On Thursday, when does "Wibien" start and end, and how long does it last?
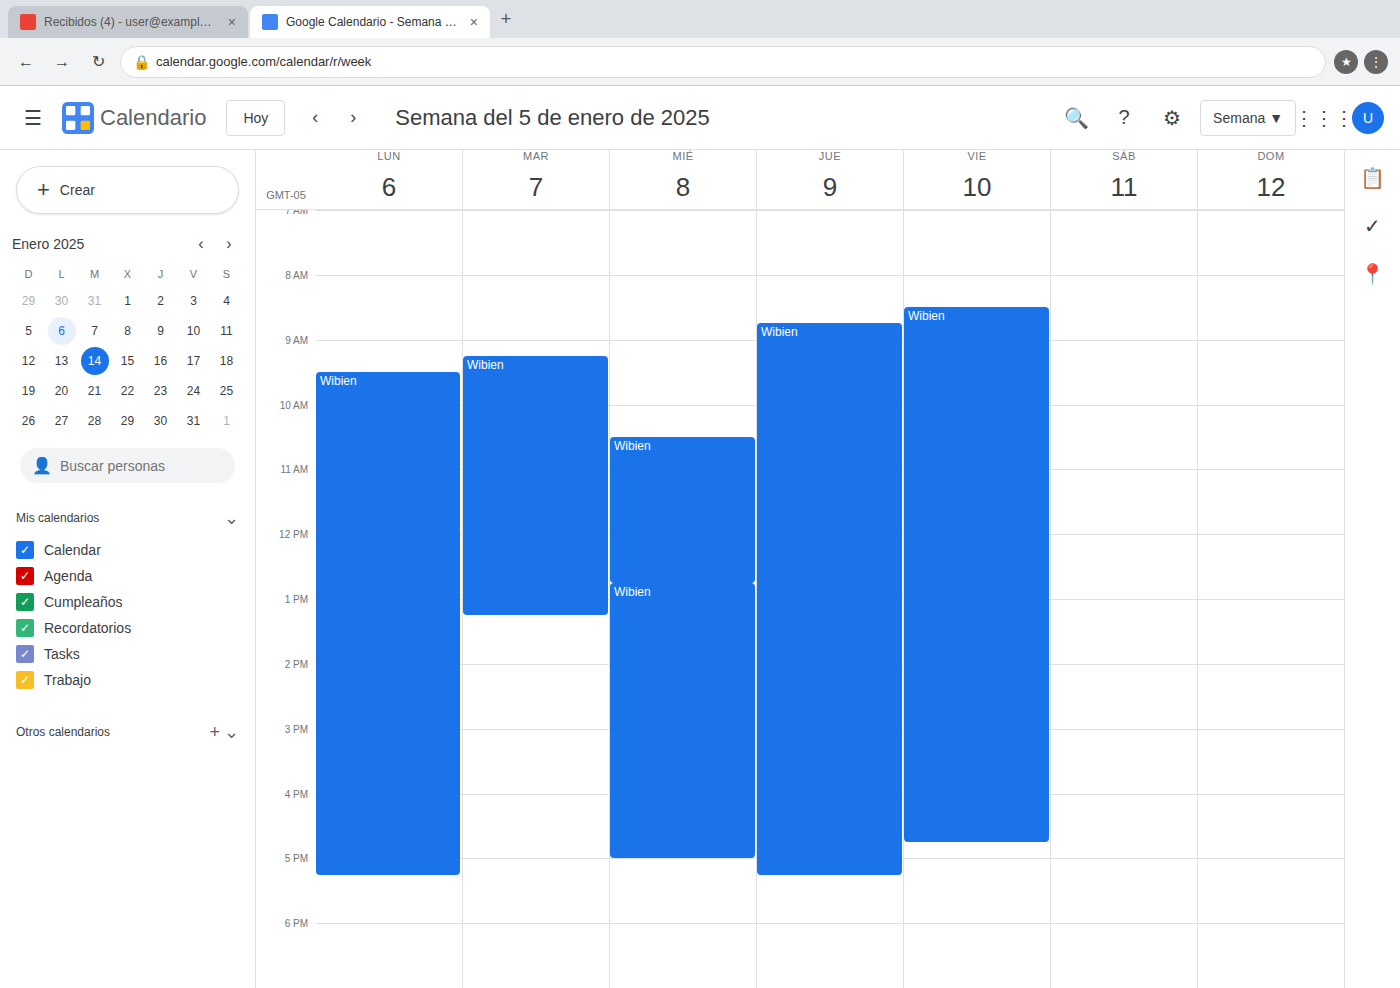
8:45 AM to 5:15 PM, 8 hours 30 minutes